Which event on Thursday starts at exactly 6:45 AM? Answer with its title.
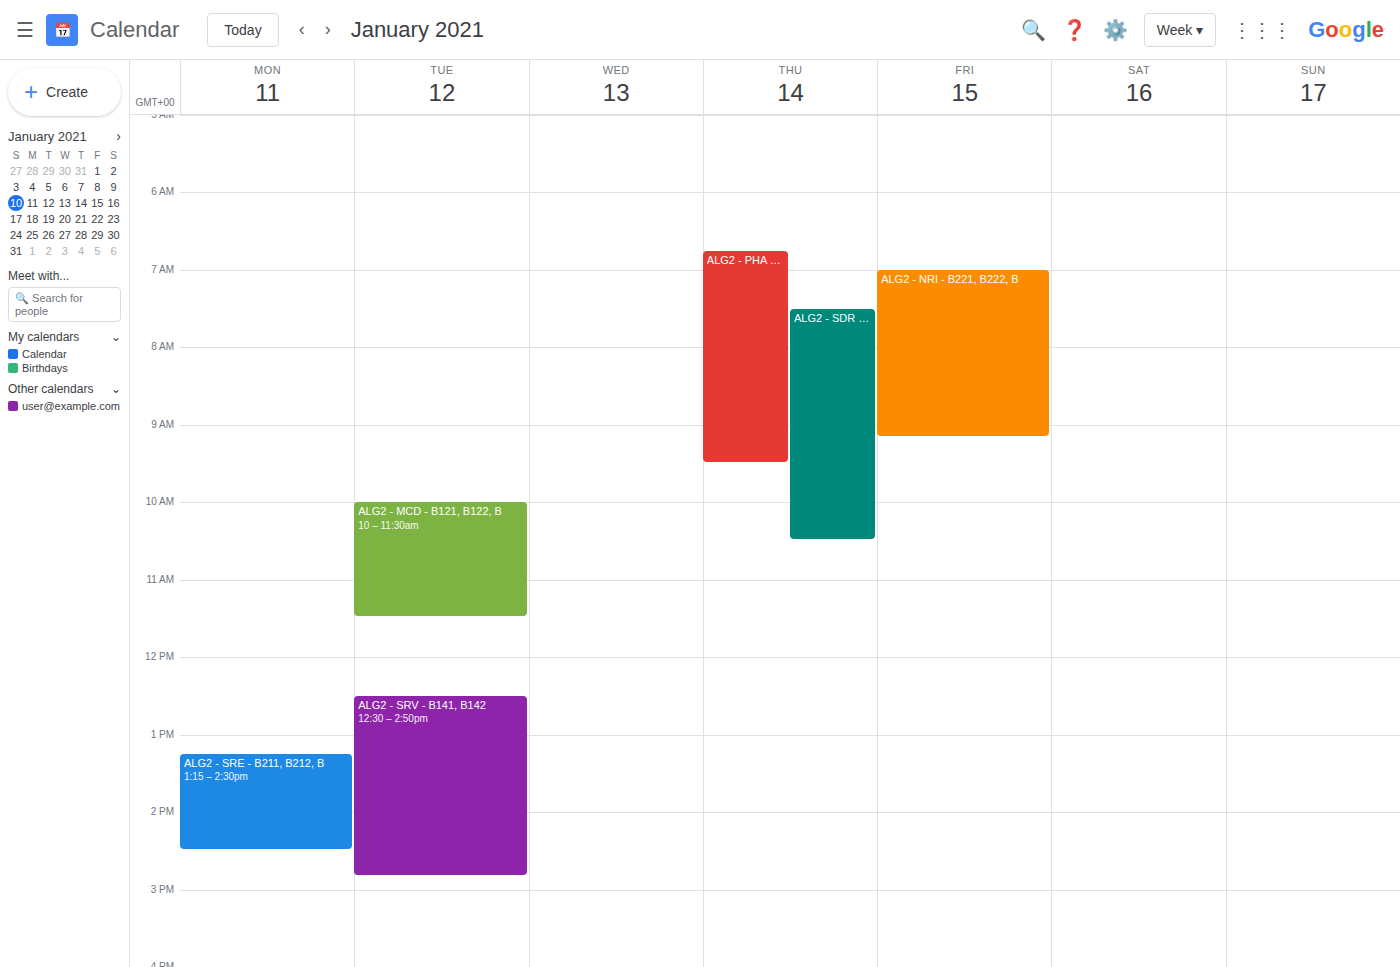
"ALG2 - PHA - B111, B112, B"